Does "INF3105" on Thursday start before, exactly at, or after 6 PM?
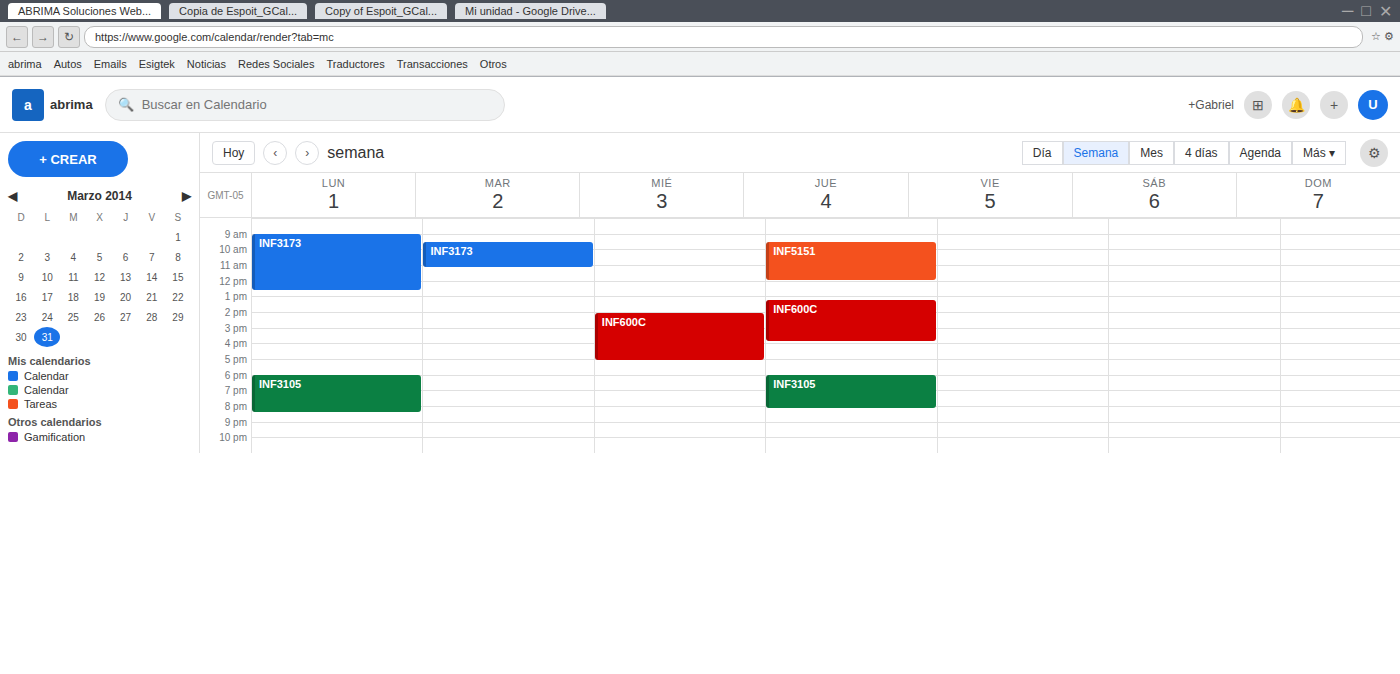
6:00 PM -- exactly at 6 PM, on the 6 PM line.